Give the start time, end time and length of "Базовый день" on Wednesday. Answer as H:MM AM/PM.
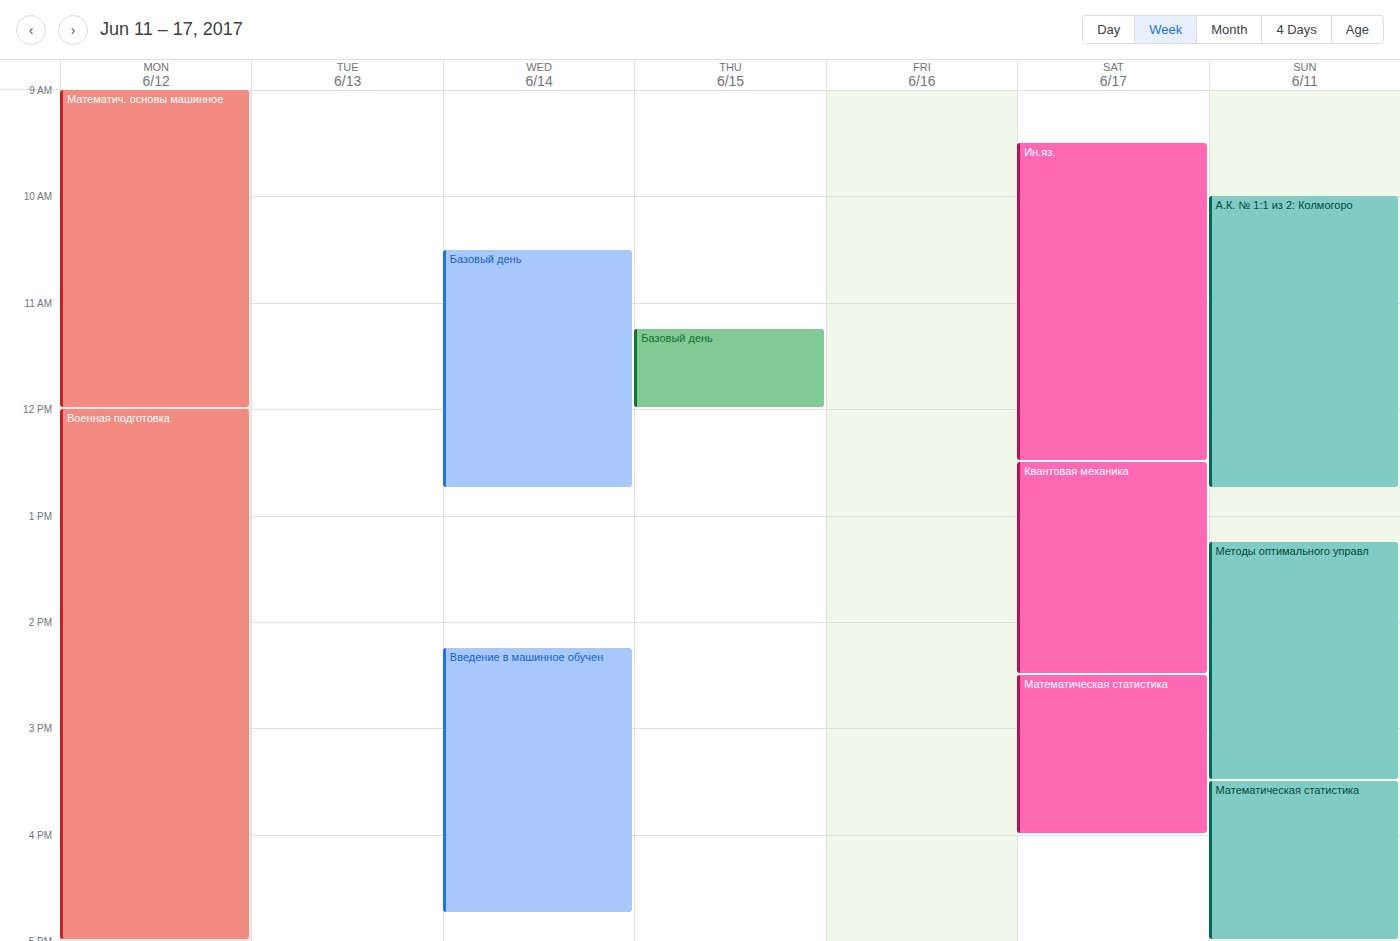
10:30 AM to 12:45 PM, 2 hours 15 minutes